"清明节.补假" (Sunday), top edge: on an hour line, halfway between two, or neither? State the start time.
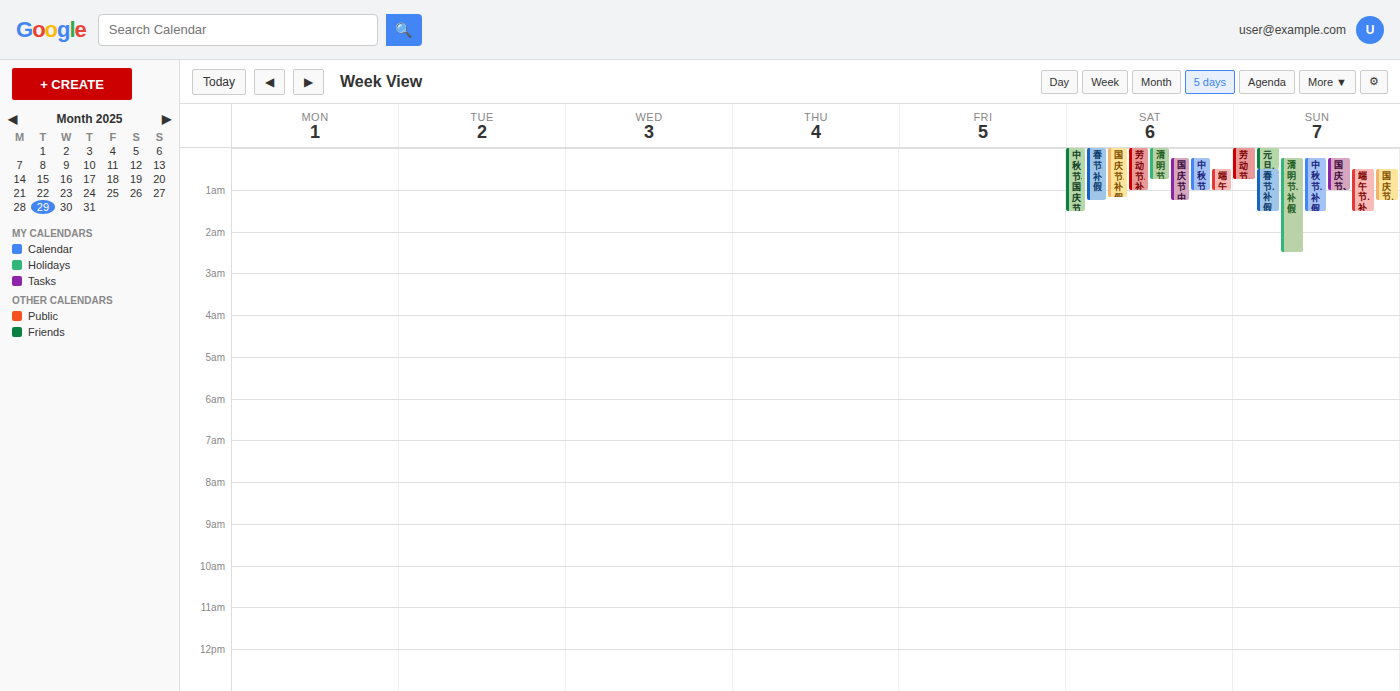
12:15 AM -- neither: a quarter of the way from the 12 AM line to the 1 AM line.